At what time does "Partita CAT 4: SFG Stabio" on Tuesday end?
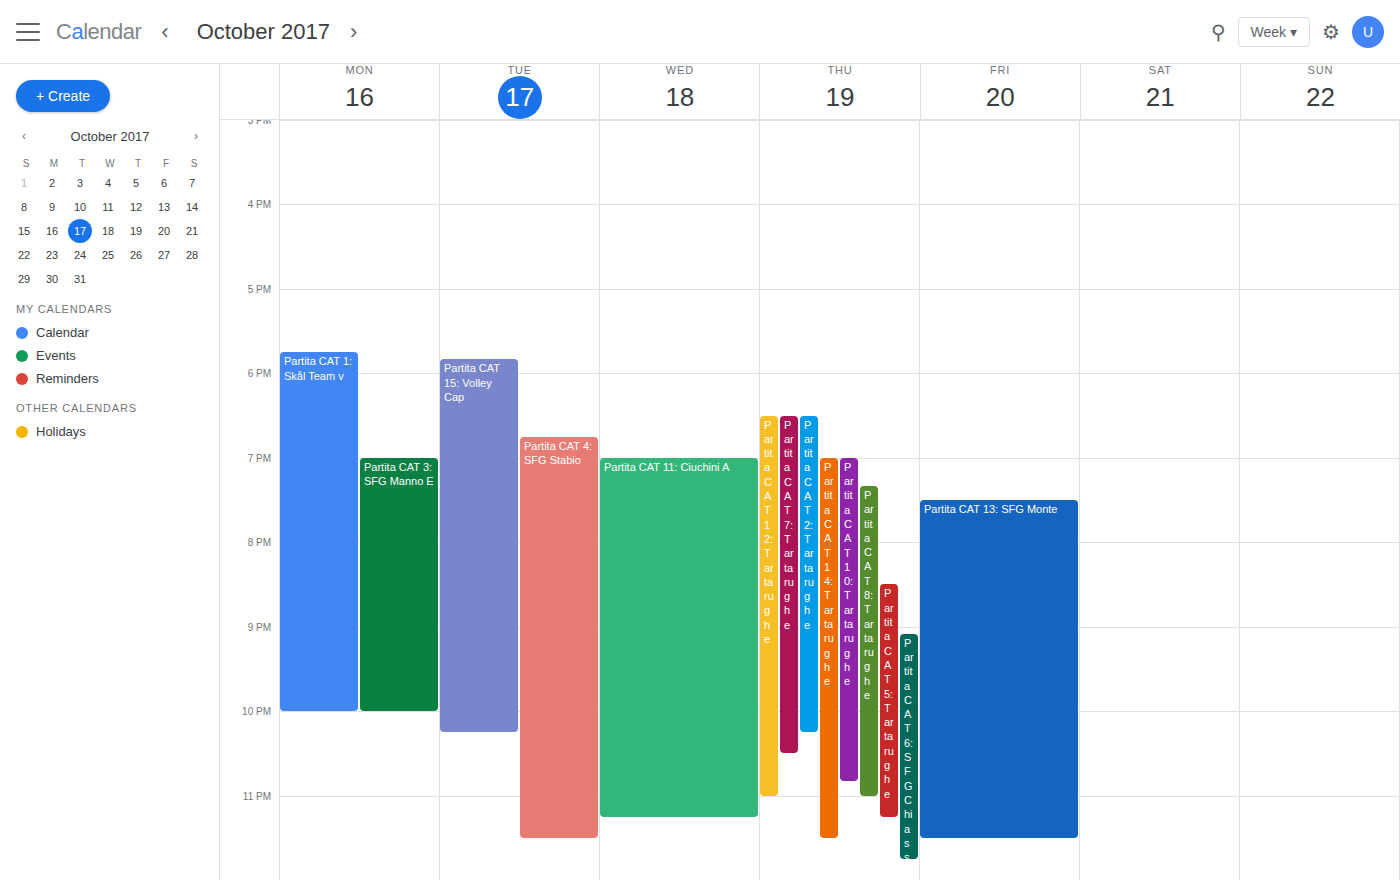
11:30 PM